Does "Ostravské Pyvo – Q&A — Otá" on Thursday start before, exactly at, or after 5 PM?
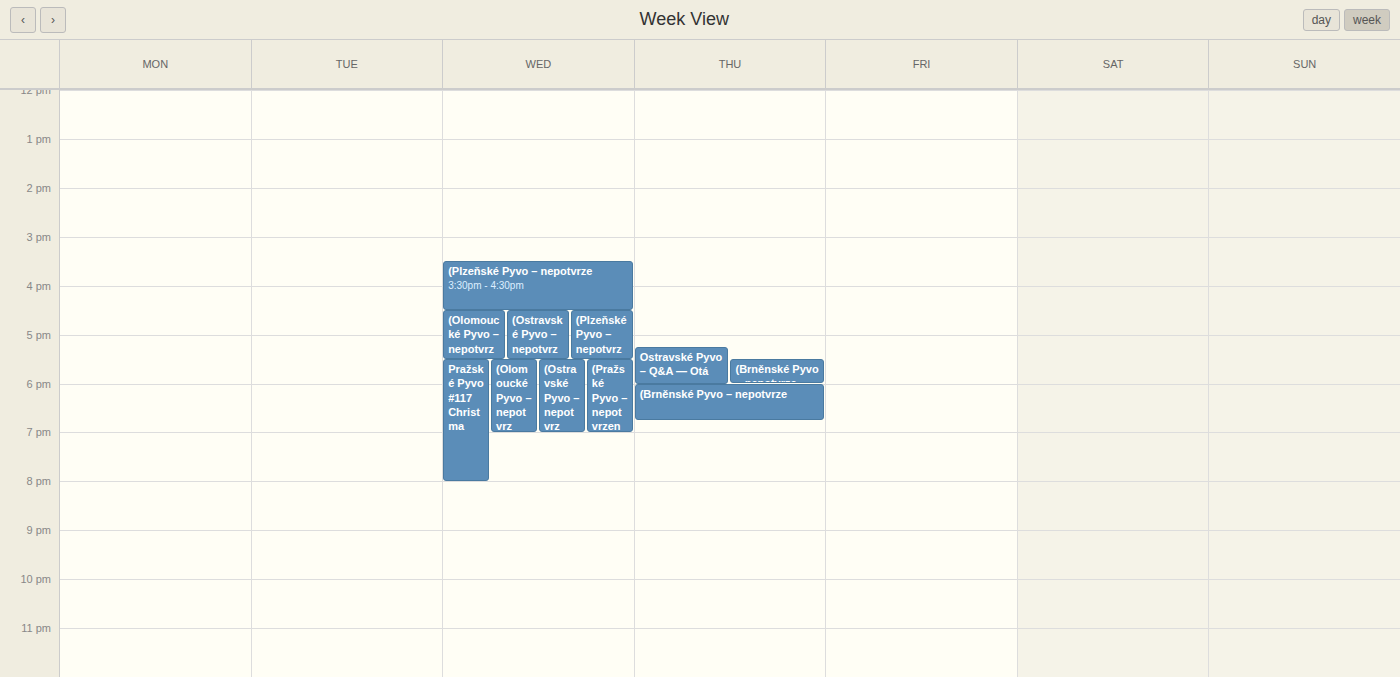
5:15 PM -- after 5 PM, 15 minutes below the 5 PM line.